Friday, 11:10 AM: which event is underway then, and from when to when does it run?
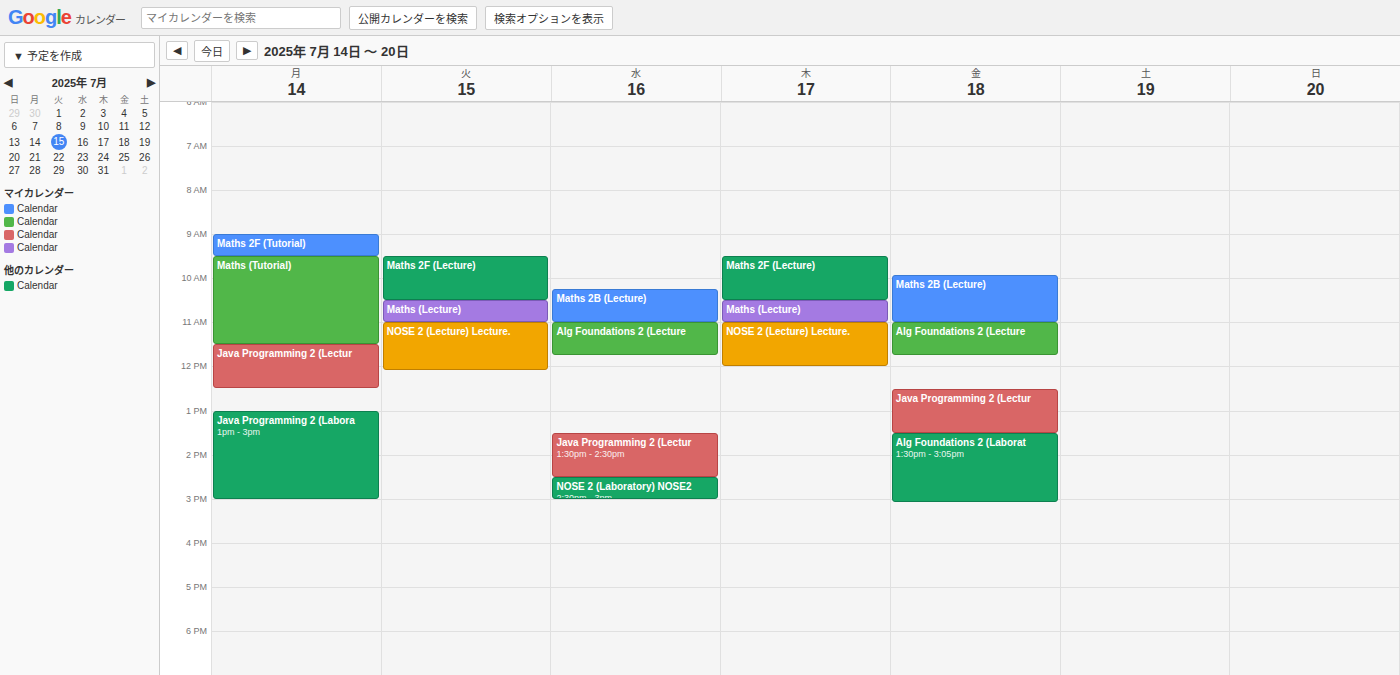
"Alg Foundations 2 (Lecture", 11:00 AM to 11:45 AM